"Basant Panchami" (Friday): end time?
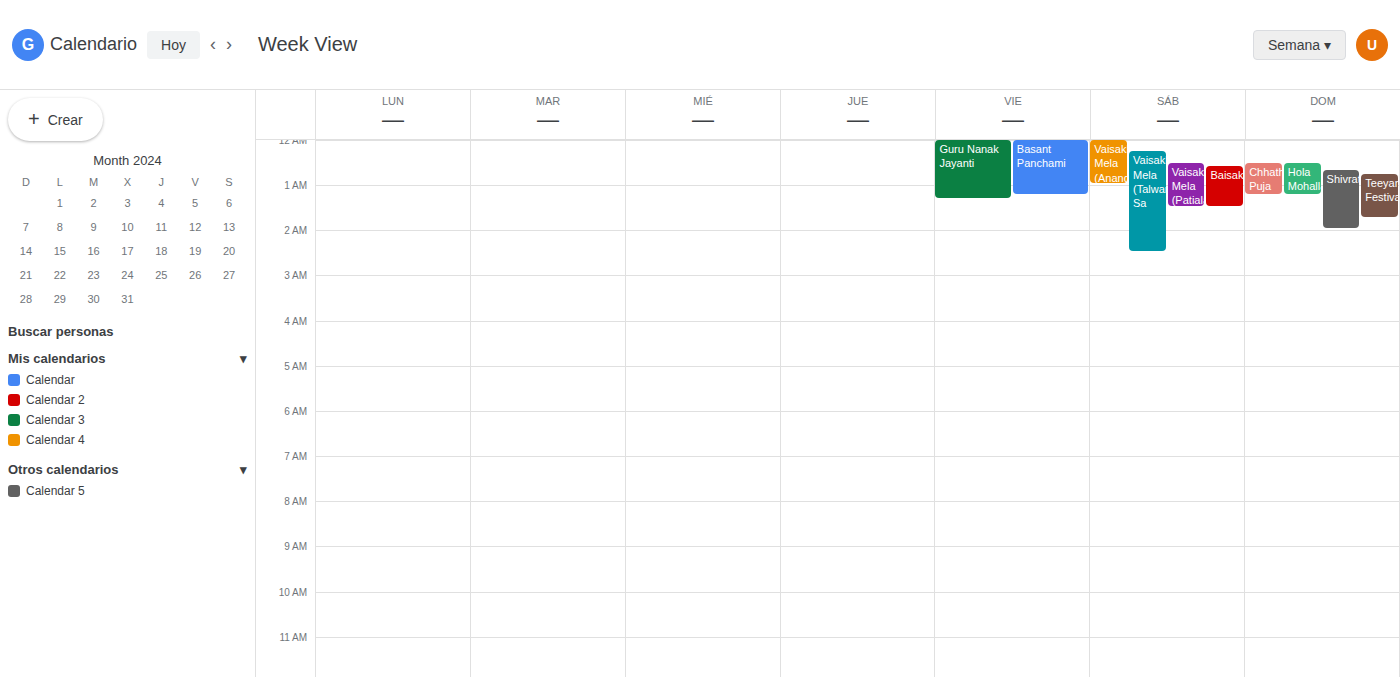
1:15 AM